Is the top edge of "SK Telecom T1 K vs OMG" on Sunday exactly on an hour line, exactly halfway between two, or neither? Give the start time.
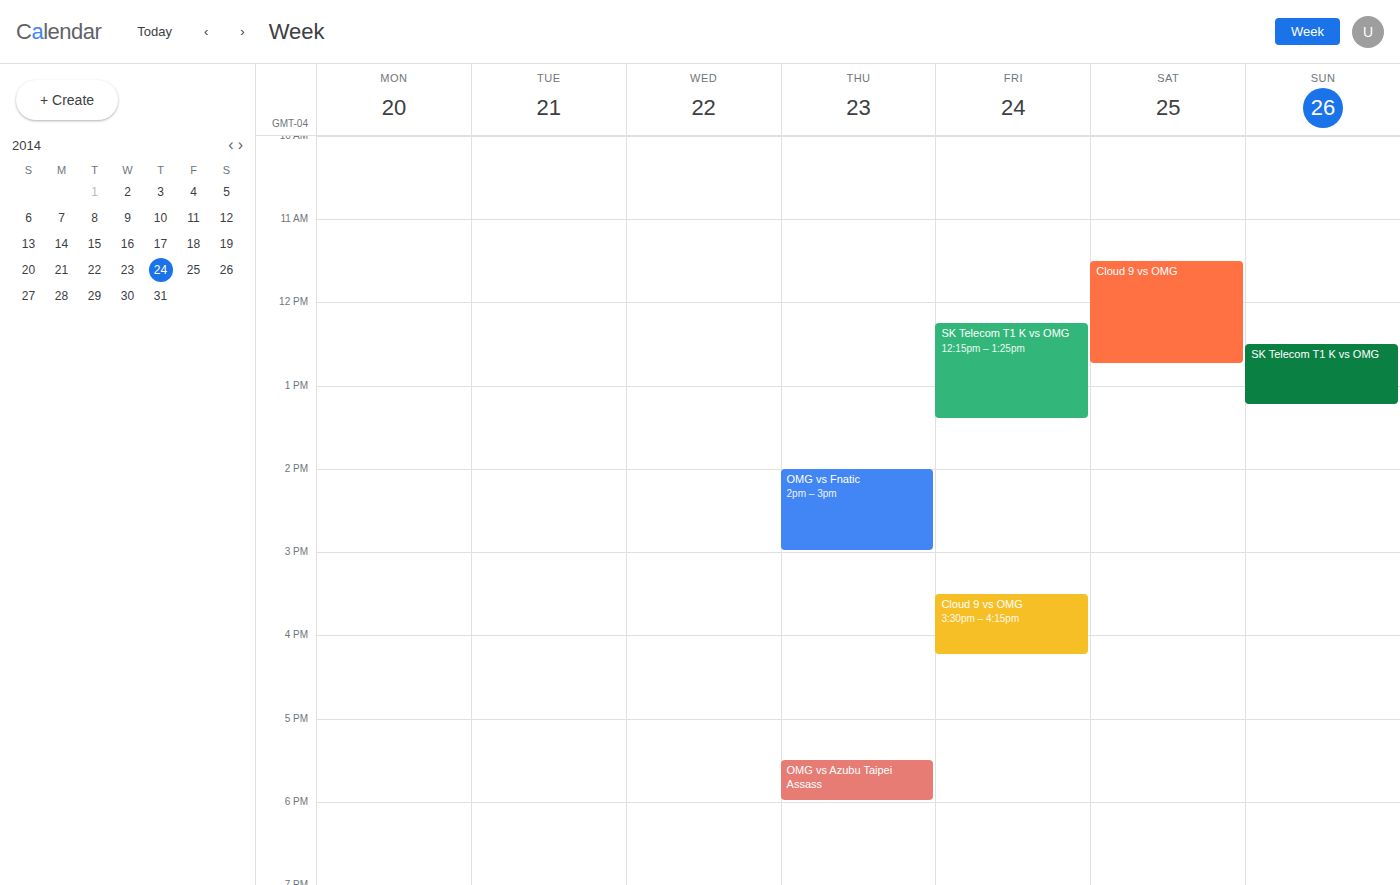
12:30 PM -- halfway between the 12 PM and 1 PM lines.